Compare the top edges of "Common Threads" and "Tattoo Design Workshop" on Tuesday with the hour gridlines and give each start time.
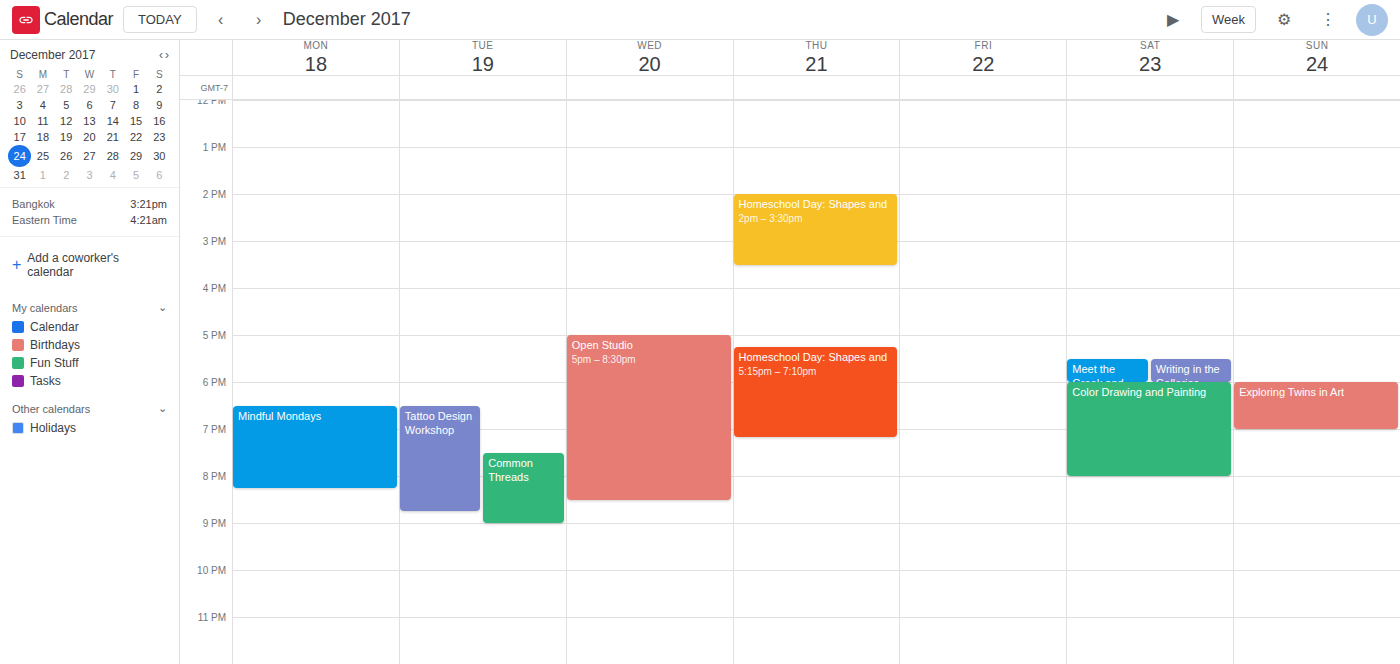
"Common Threads": 7:30 PM, halfway between the 7 PM and 8 PM lines. "Tattoo Design Workshop": 6:30 PM, halfway between the 6 PM and 7 PM lines.